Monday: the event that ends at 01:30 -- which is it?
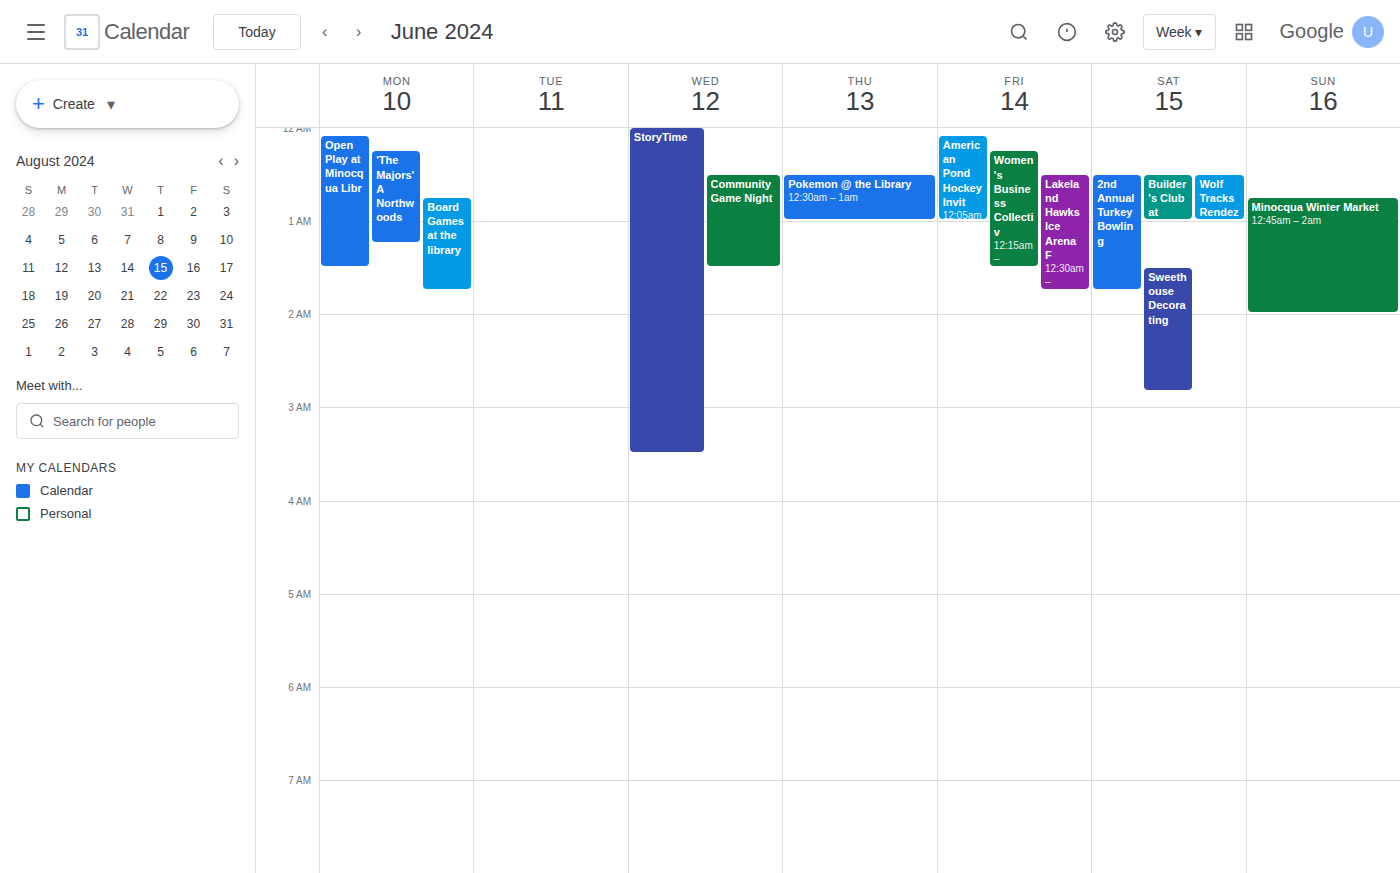
"Open Play at Minocqua Libr"